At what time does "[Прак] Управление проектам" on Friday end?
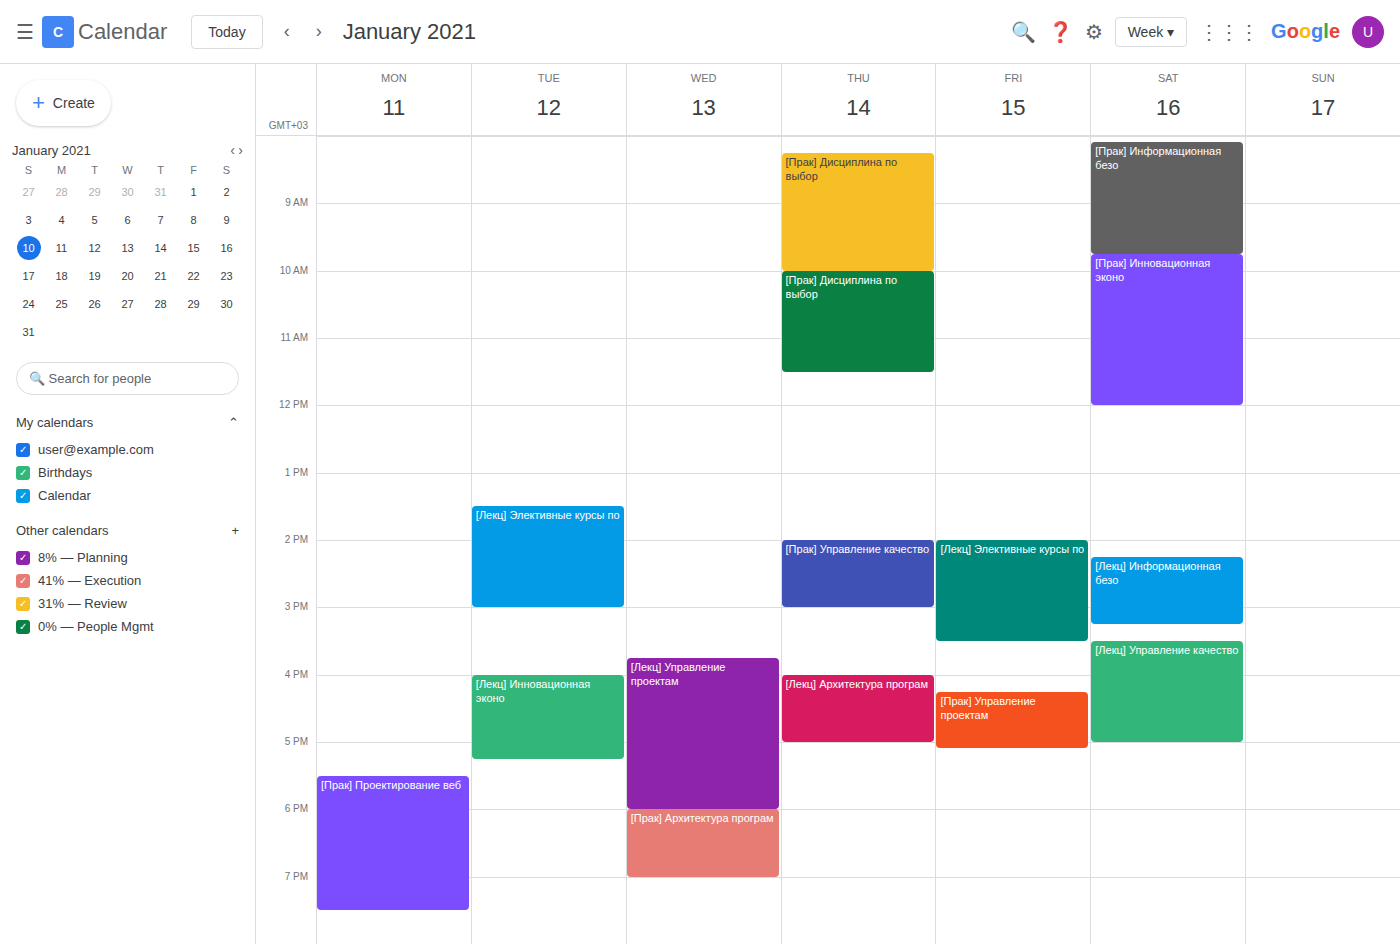
5:05 PM